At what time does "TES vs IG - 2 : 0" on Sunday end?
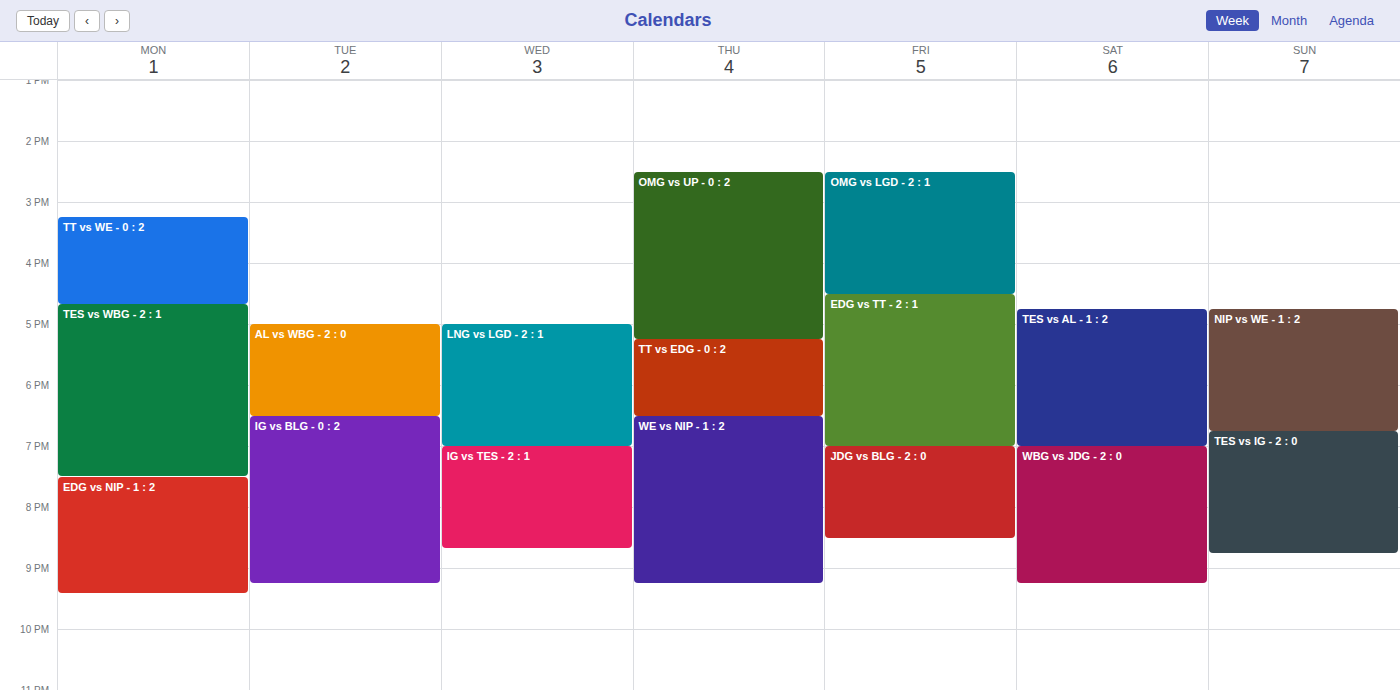
20:45